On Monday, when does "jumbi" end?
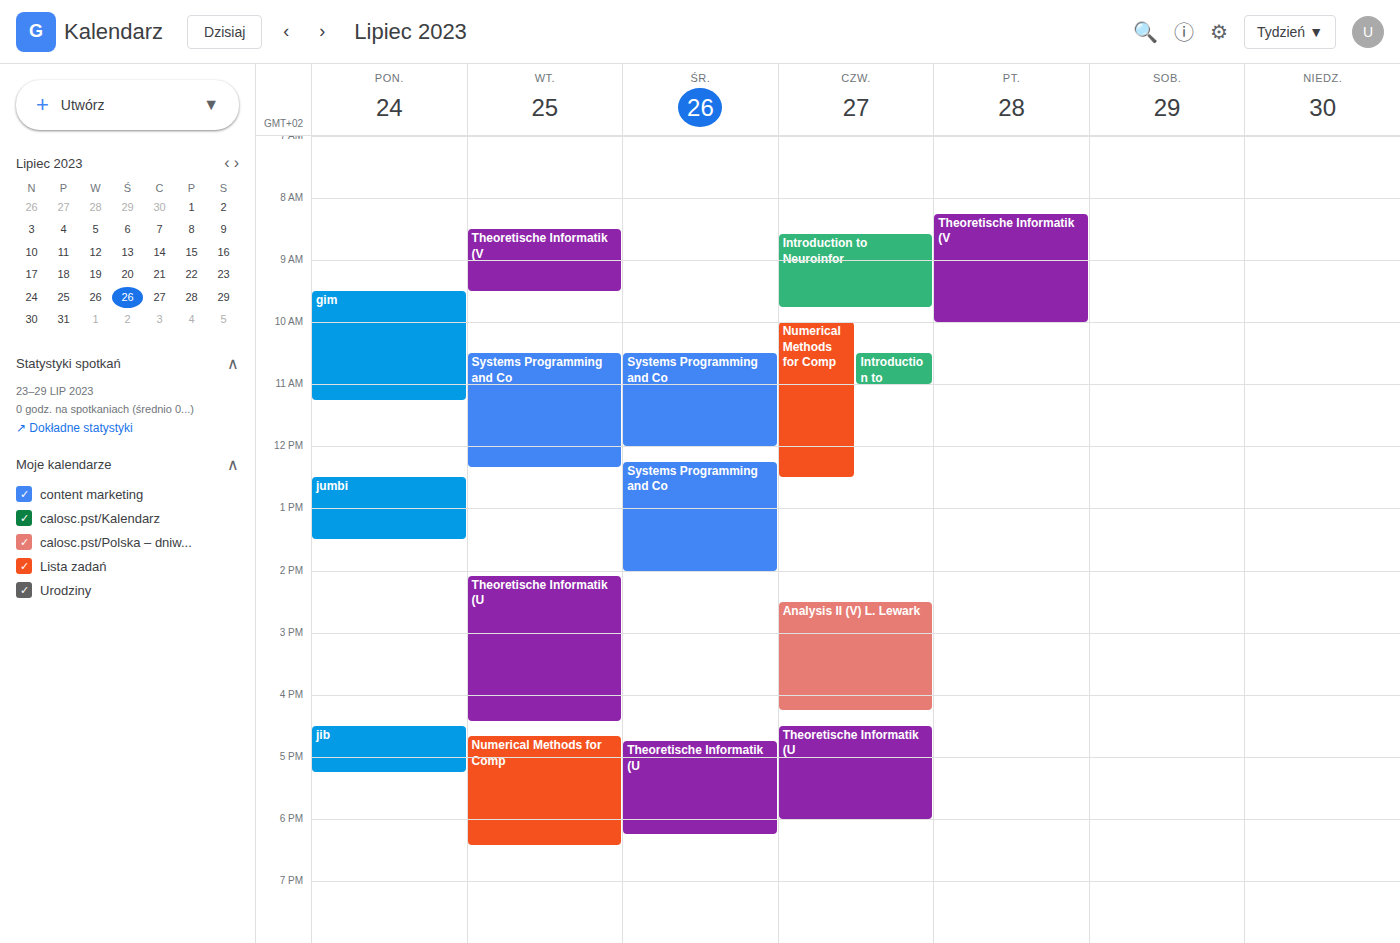
1:30 PM